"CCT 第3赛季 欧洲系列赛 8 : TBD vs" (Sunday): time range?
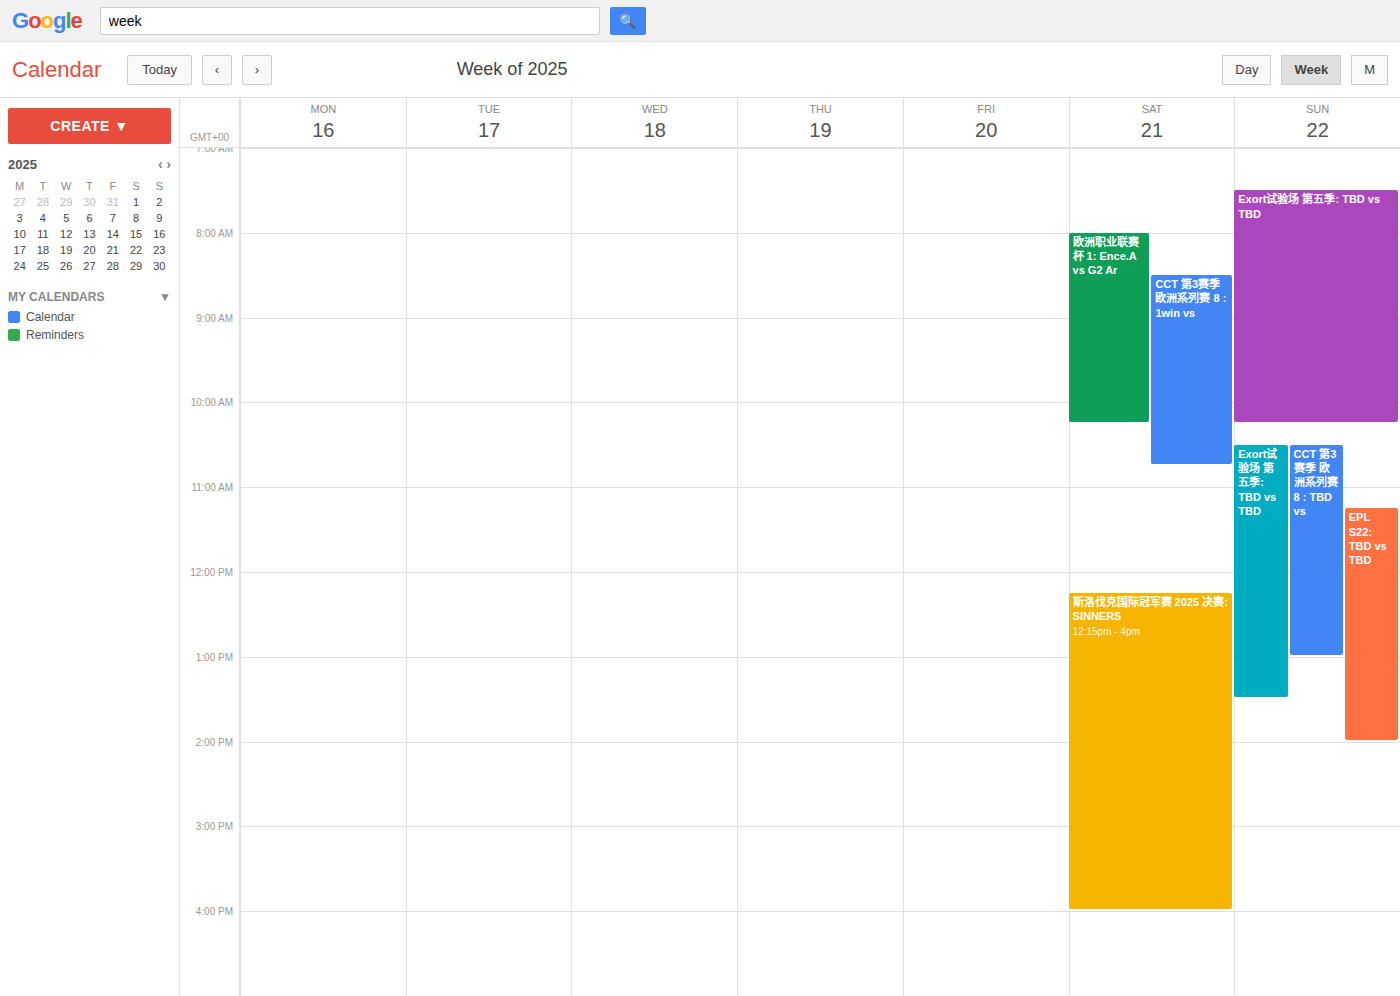
10:30 AM to 1:00 PM